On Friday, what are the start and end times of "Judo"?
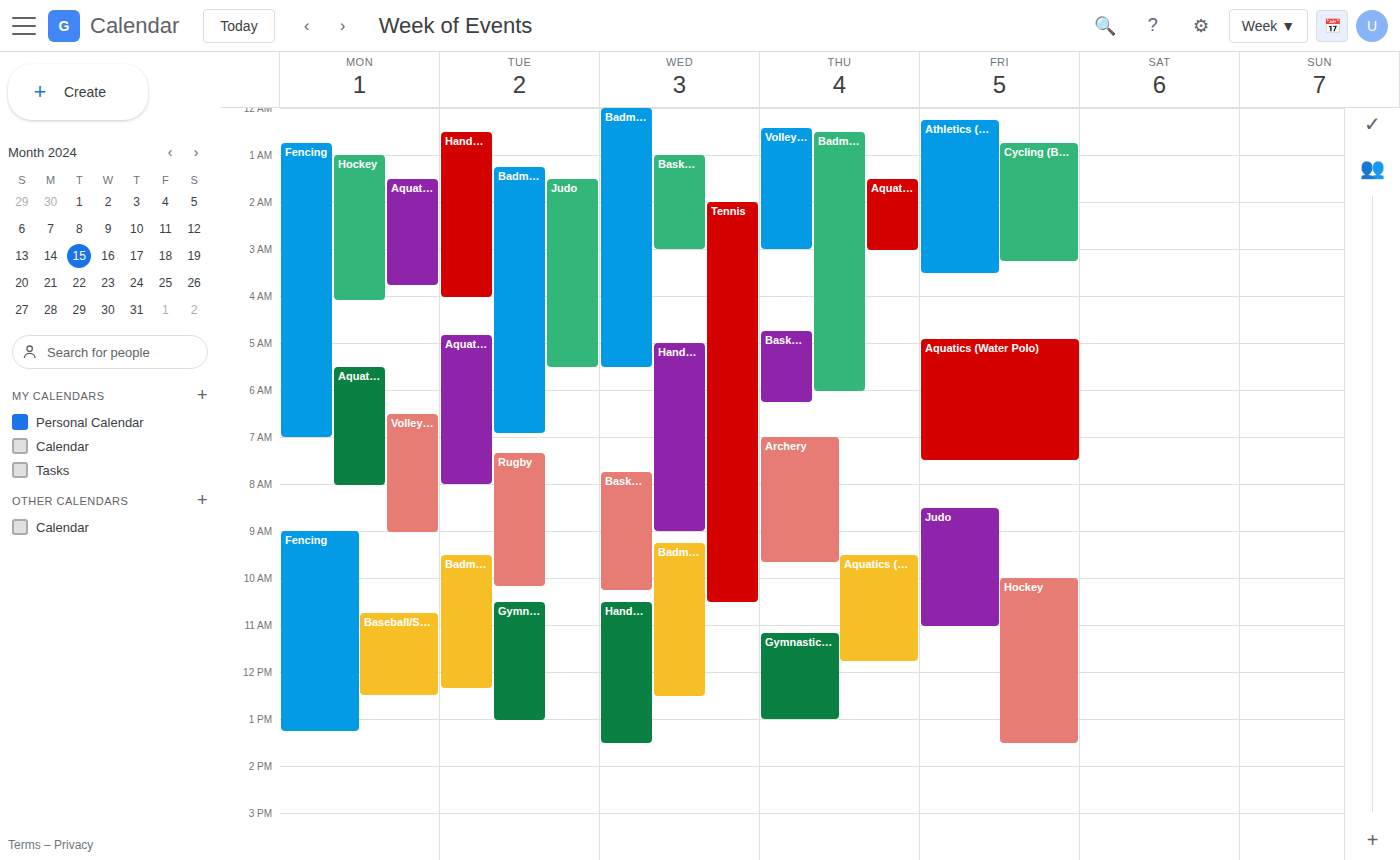
8:30 AM to 11:00 AM